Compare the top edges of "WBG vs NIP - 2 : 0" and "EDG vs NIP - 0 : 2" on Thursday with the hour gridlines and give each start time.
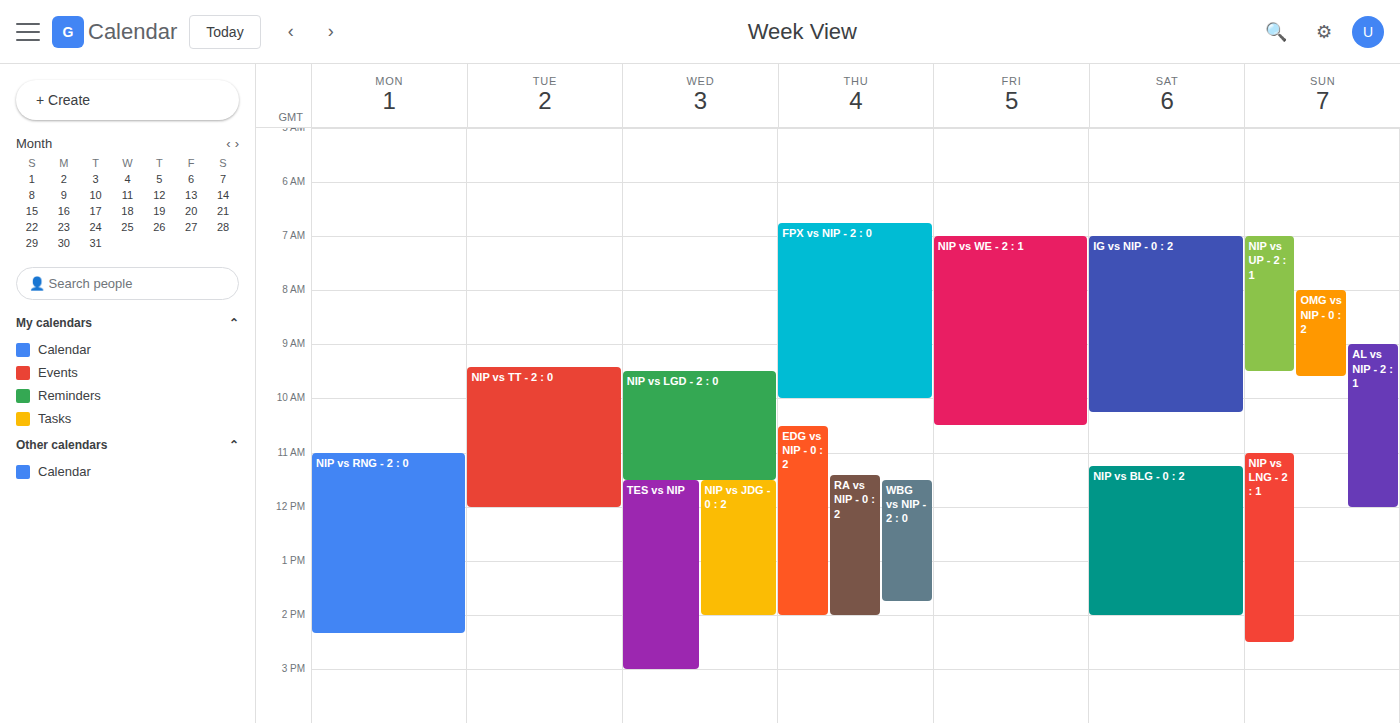
"WBG vs NIP - 2 : 0": 11:30 AM, halfway between the 11 AM and 12 PM lines. "EDG vs NIP - 0 : 2": 10:30 AM, halfway between the 10 AM and 11 AM lines.